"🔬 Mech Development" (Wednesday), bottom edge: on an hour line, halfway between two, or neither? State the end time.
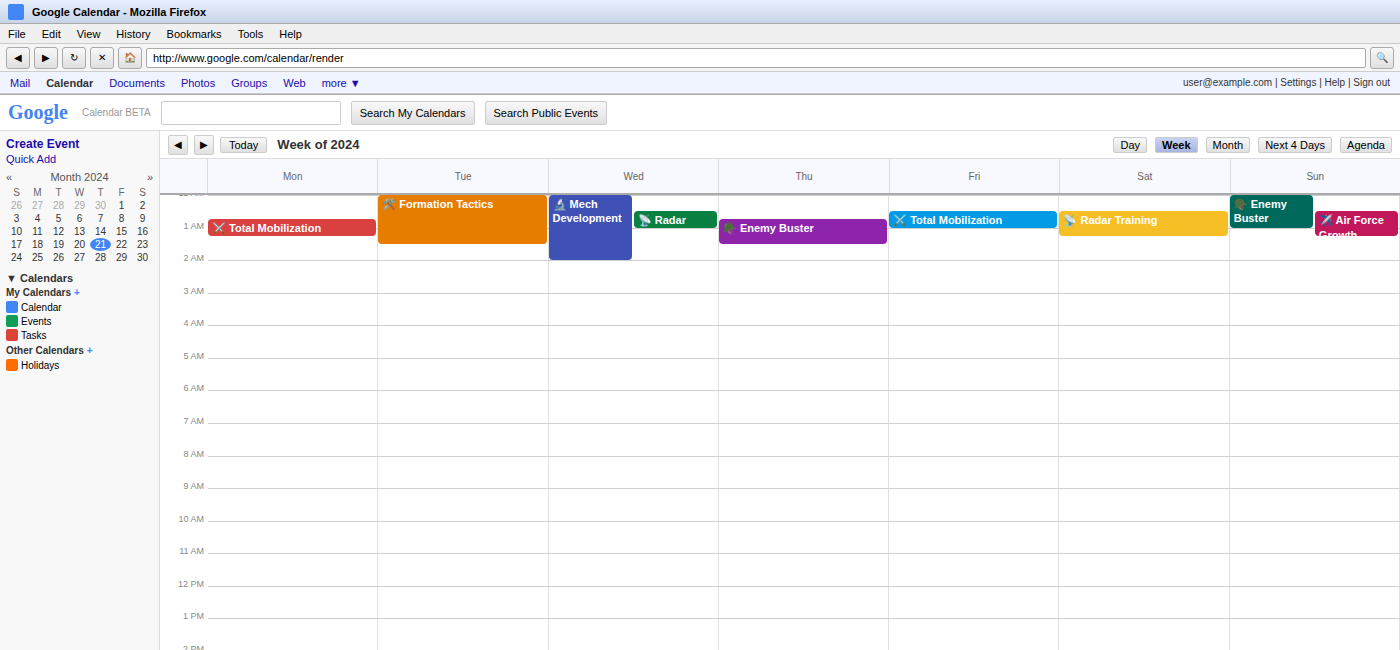
2:00 AM -- exactly on the 2 AM line.